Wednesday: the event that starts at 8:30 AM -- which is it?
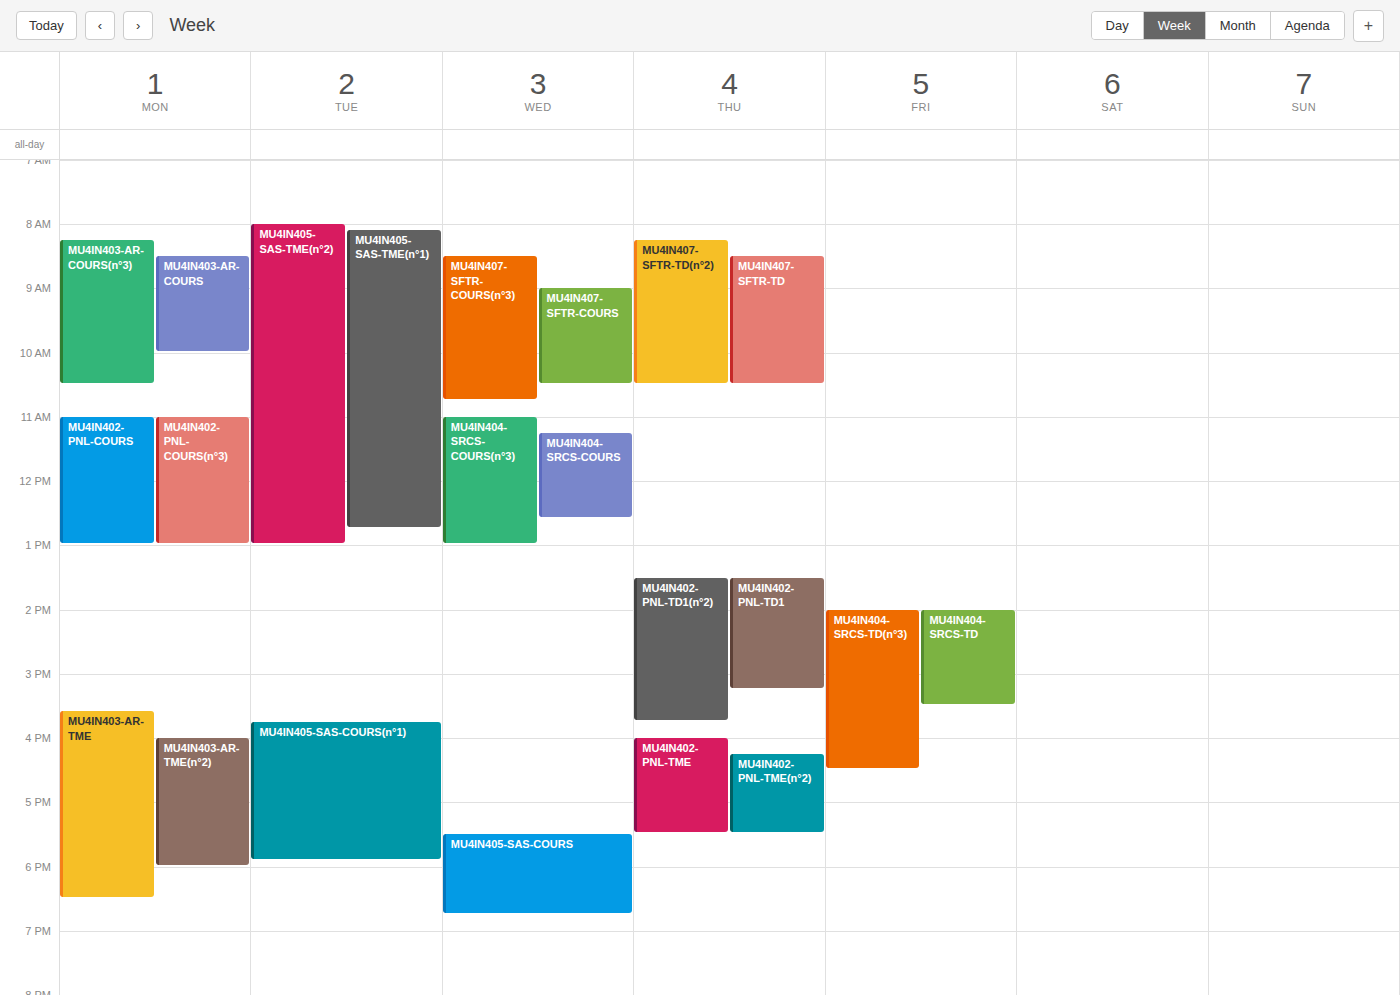
"MU4IN407-SFTR-COURS(n°3)"